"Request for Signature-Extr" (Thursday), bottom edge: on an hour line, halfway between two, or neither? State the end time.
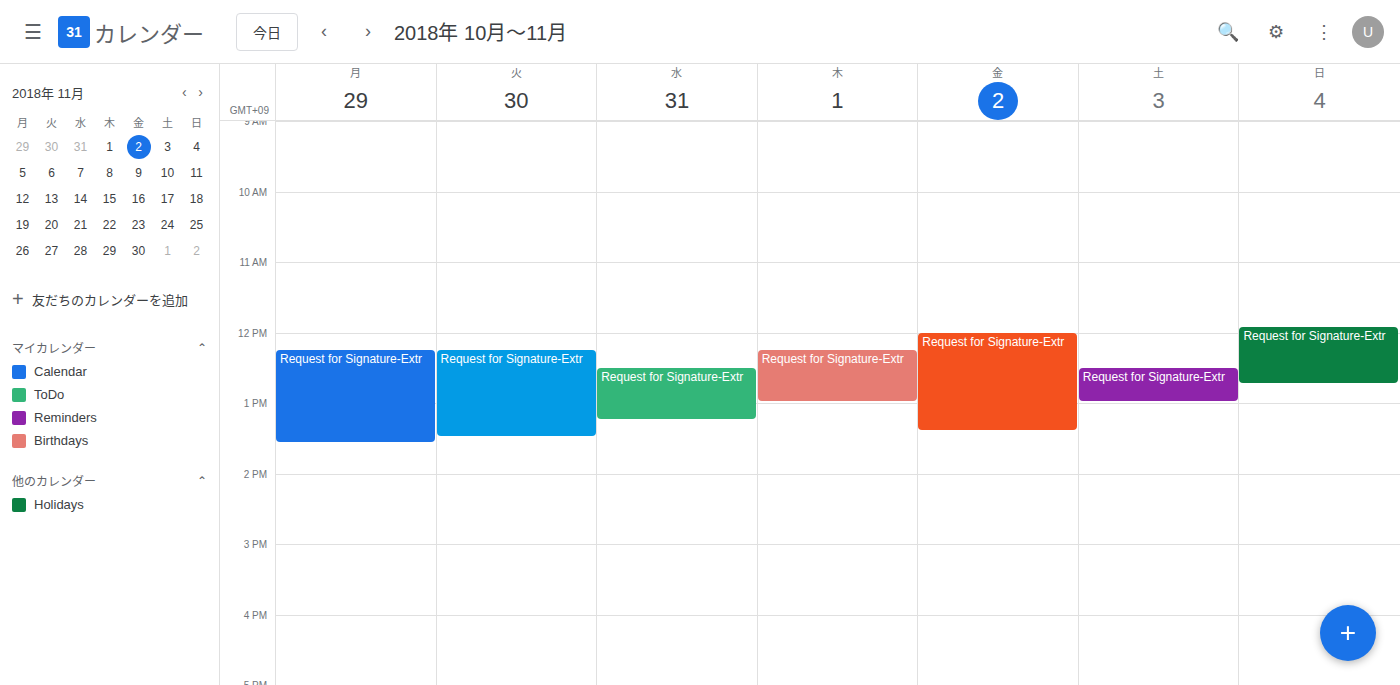
1:00 PM -- exactly on the 1 PM line.